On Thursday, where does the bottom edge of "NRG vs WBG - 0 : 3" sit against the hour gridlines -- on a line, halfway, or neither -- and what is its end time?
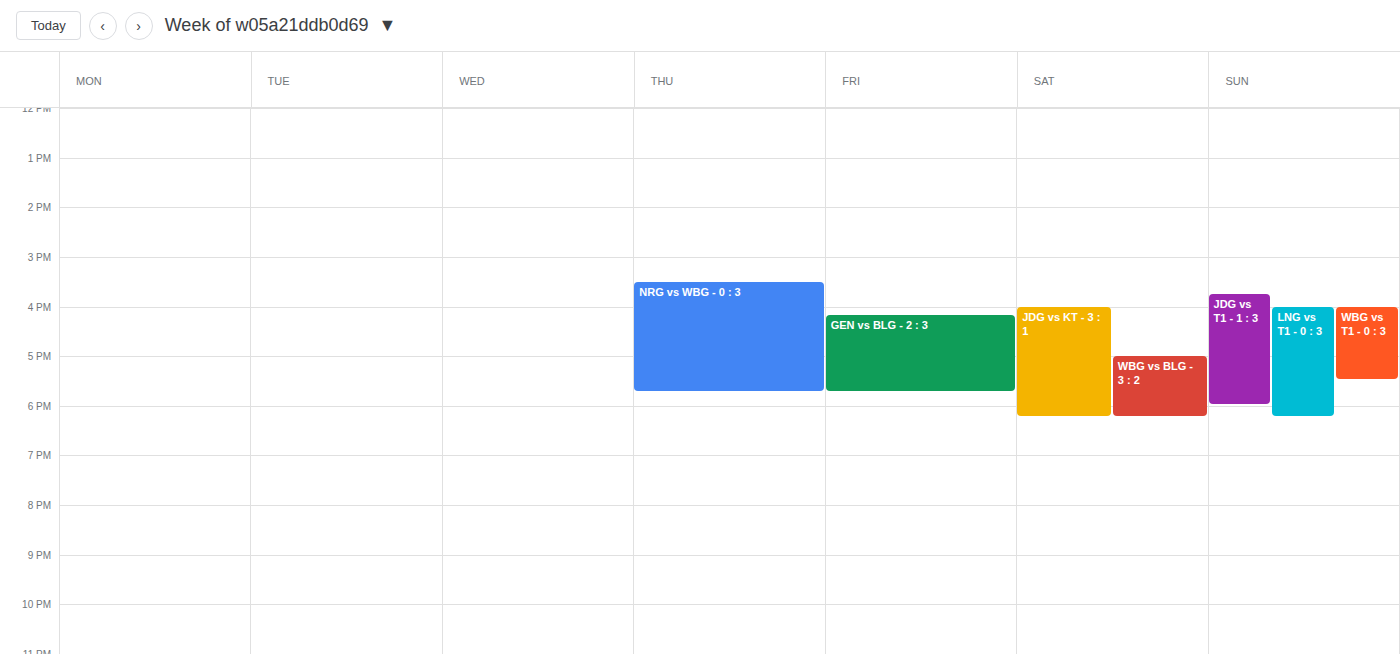
5:45 PM -- neither: three quarters of the way from the 5 PM line to the 6 PM line.